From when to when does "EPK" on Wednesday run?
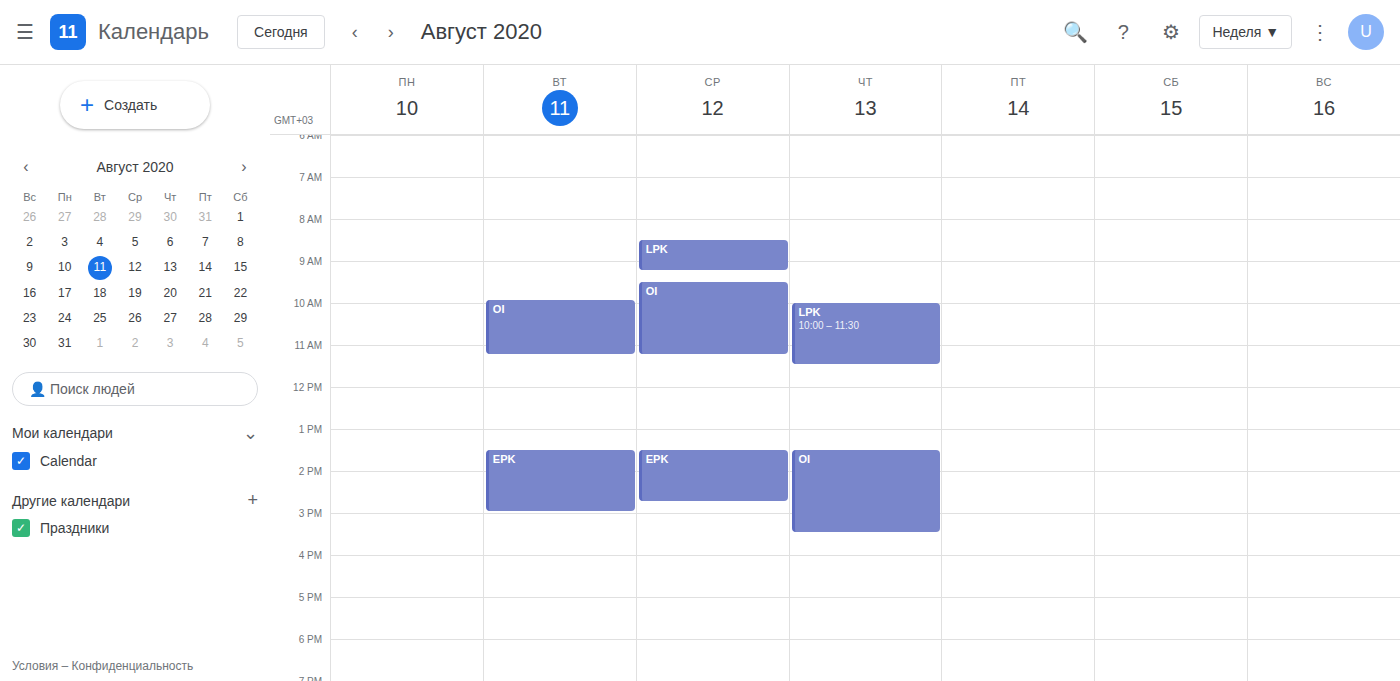
1:30 PM to 2:45 PM